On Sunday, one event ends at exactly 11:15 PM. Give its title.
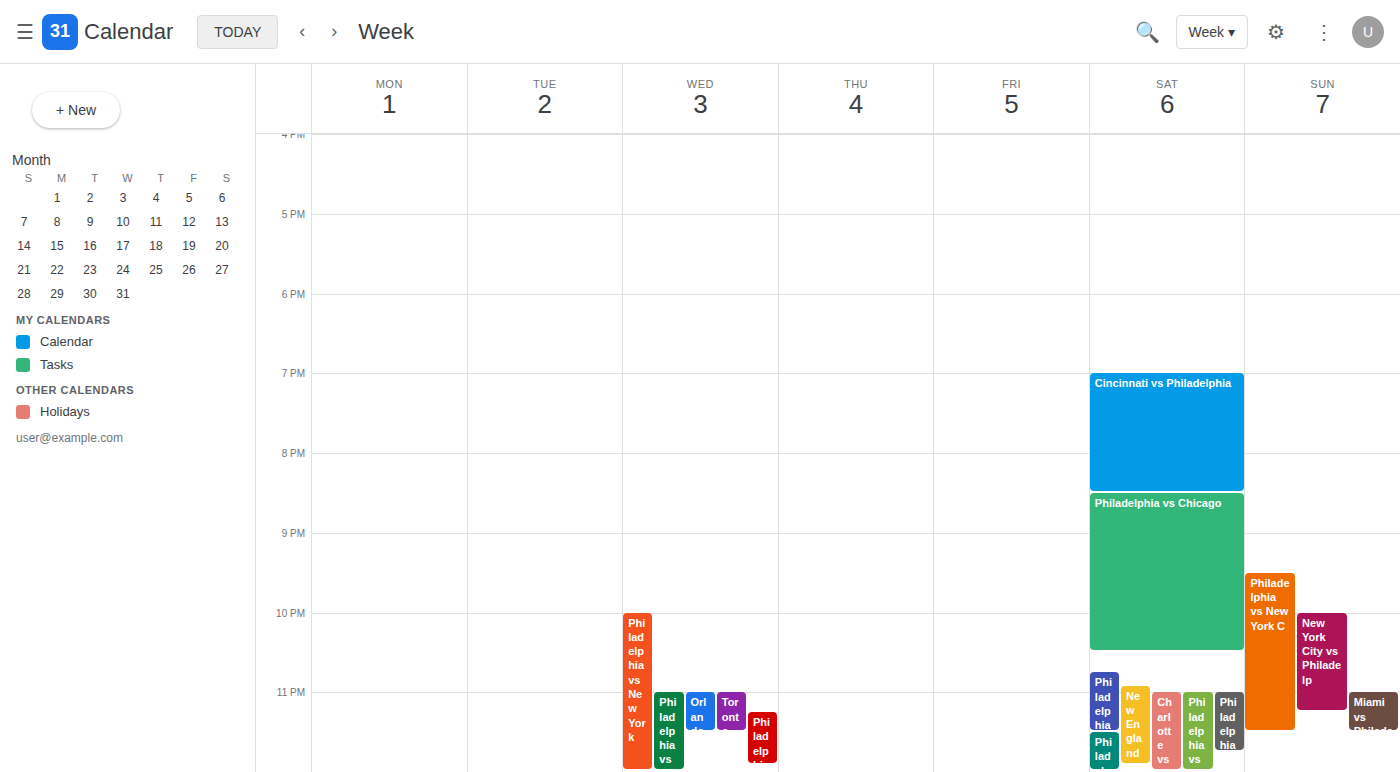
"New York City vs Philadelp"